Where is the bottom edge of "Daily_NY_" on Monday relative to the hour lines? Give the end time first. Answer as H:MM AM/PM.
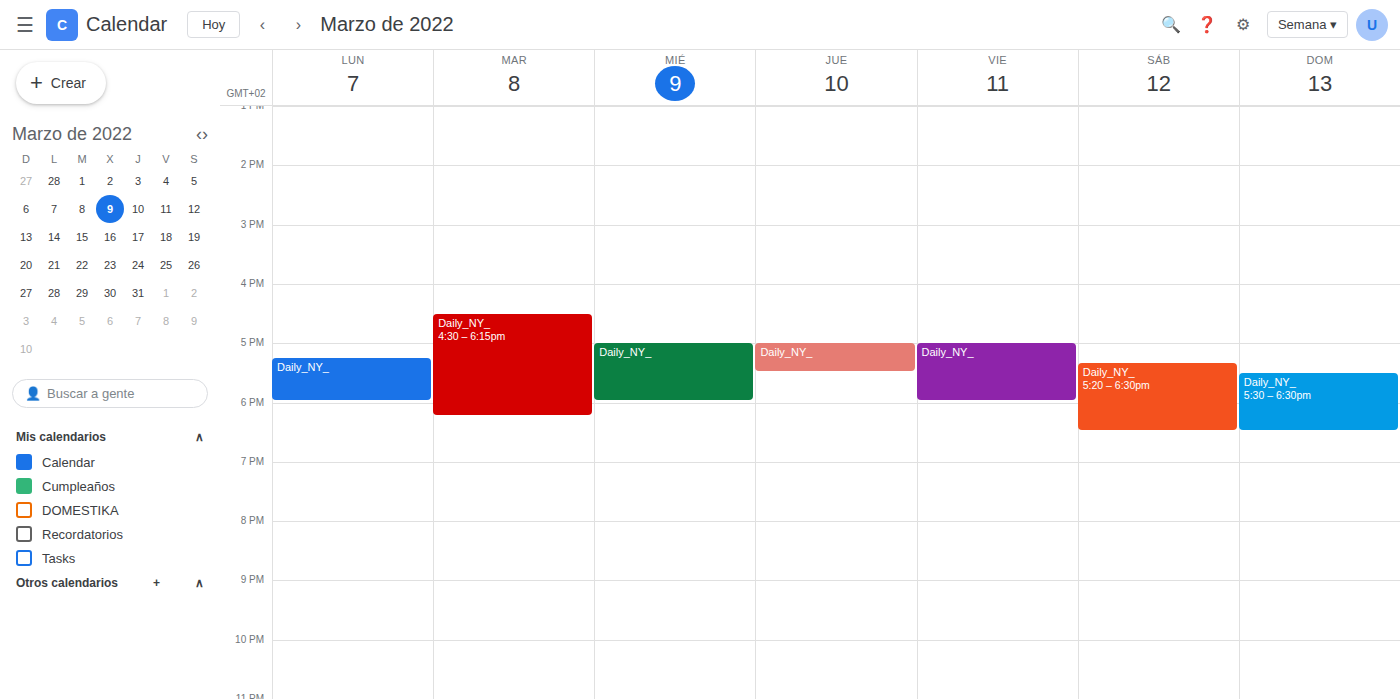
6:00 PM -- exactly on the 6 PM line.